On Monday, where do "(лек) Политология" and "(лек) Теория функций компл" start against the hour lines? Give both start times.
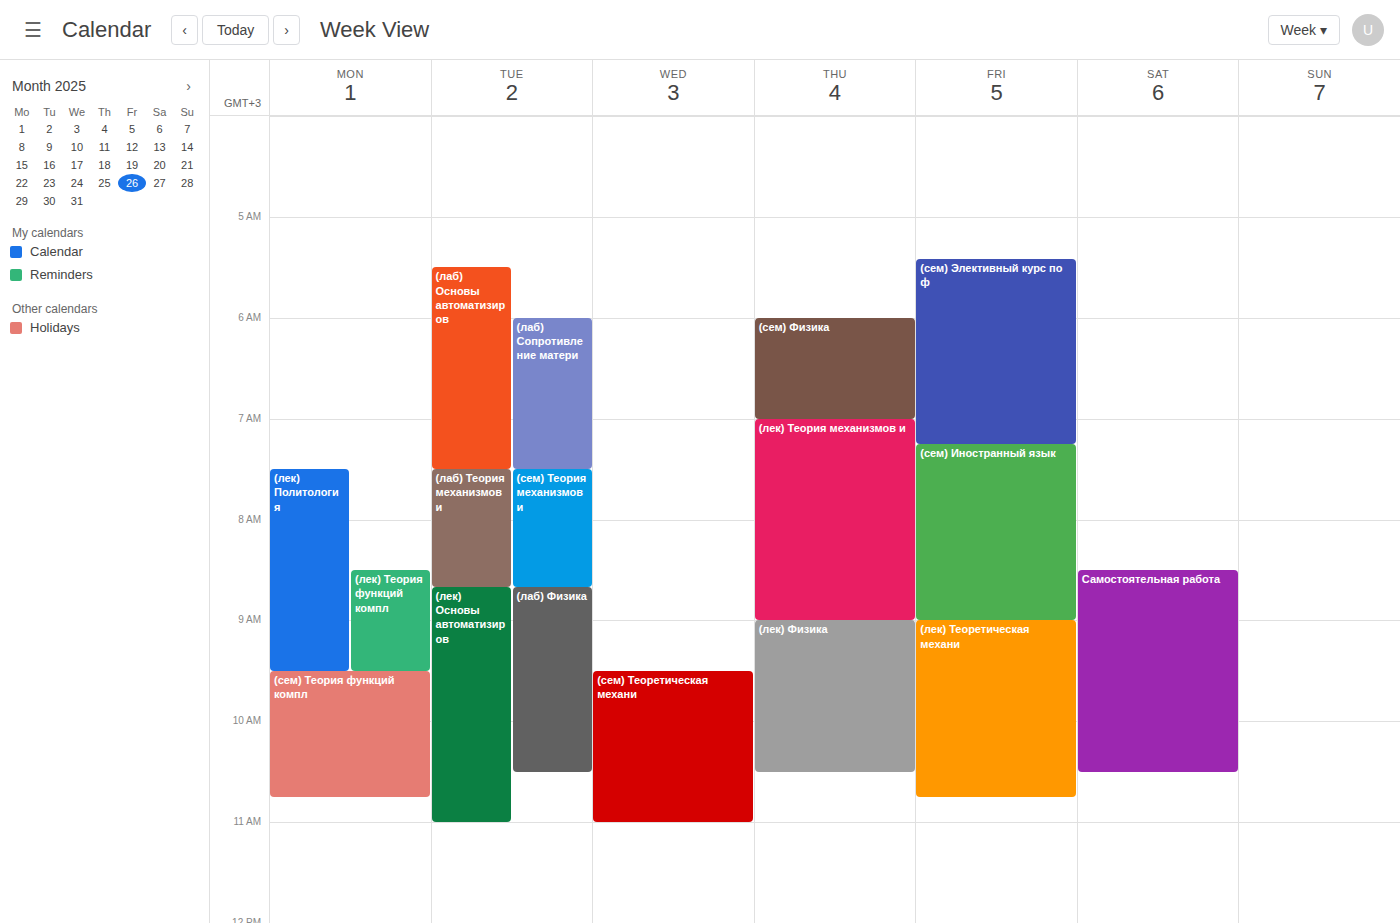
"(лек) Политология": 7:30 AM, halfway between the 7 AM and 8 AM lines. "(лек) Теория функций компл": 8:30 AM, halfway between the 8 AM and 9 AM lines.